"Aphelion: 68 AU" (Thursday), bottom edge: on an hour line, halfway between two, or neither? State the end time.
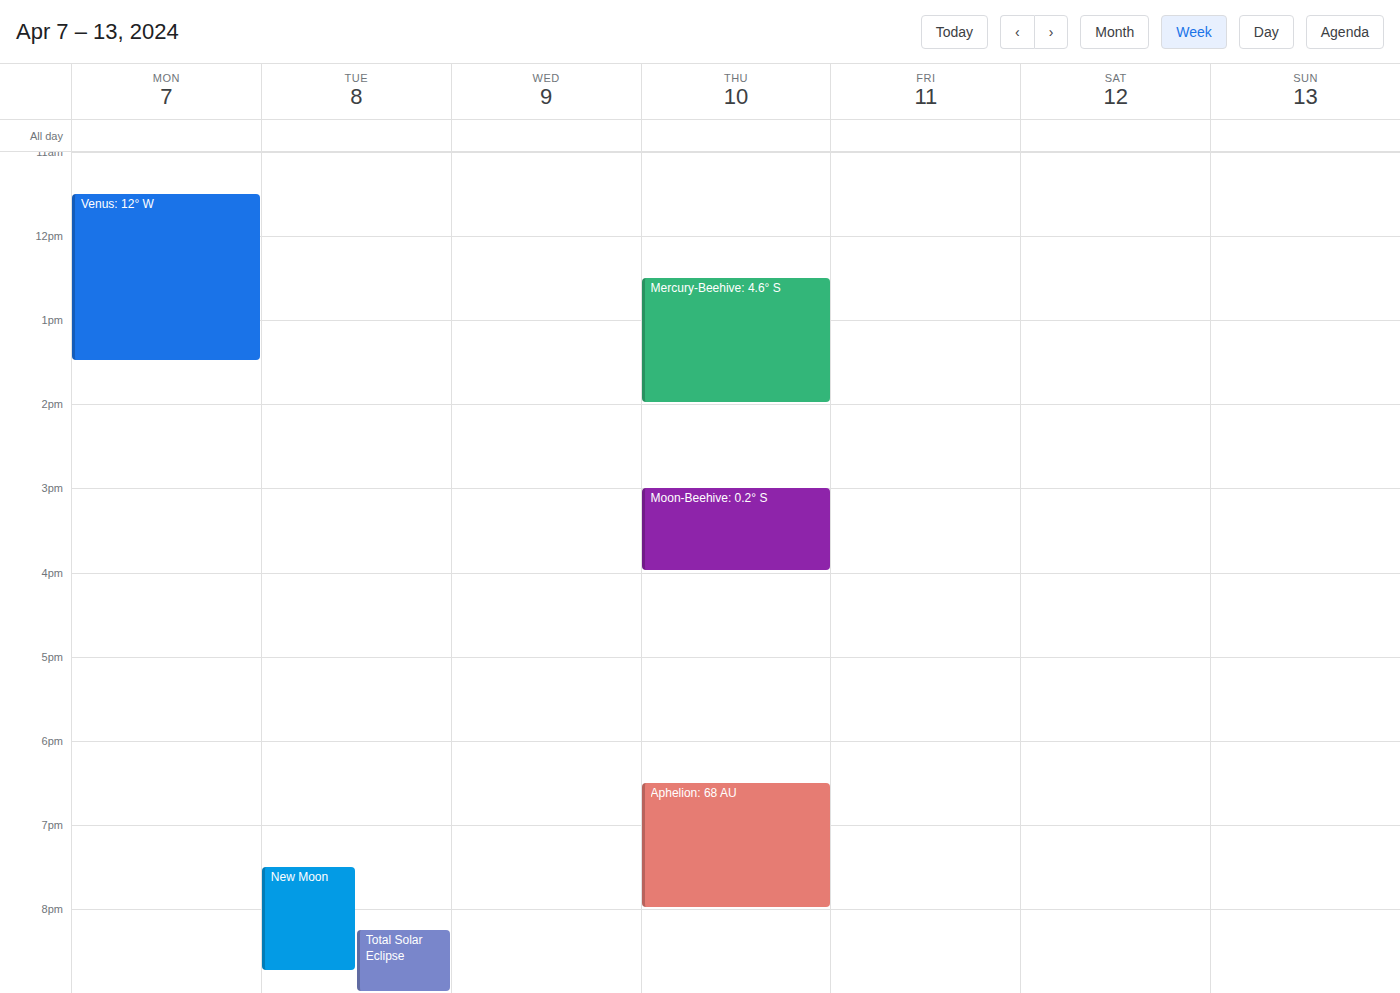
8:00 PM -- exactly on the 8 PM line.